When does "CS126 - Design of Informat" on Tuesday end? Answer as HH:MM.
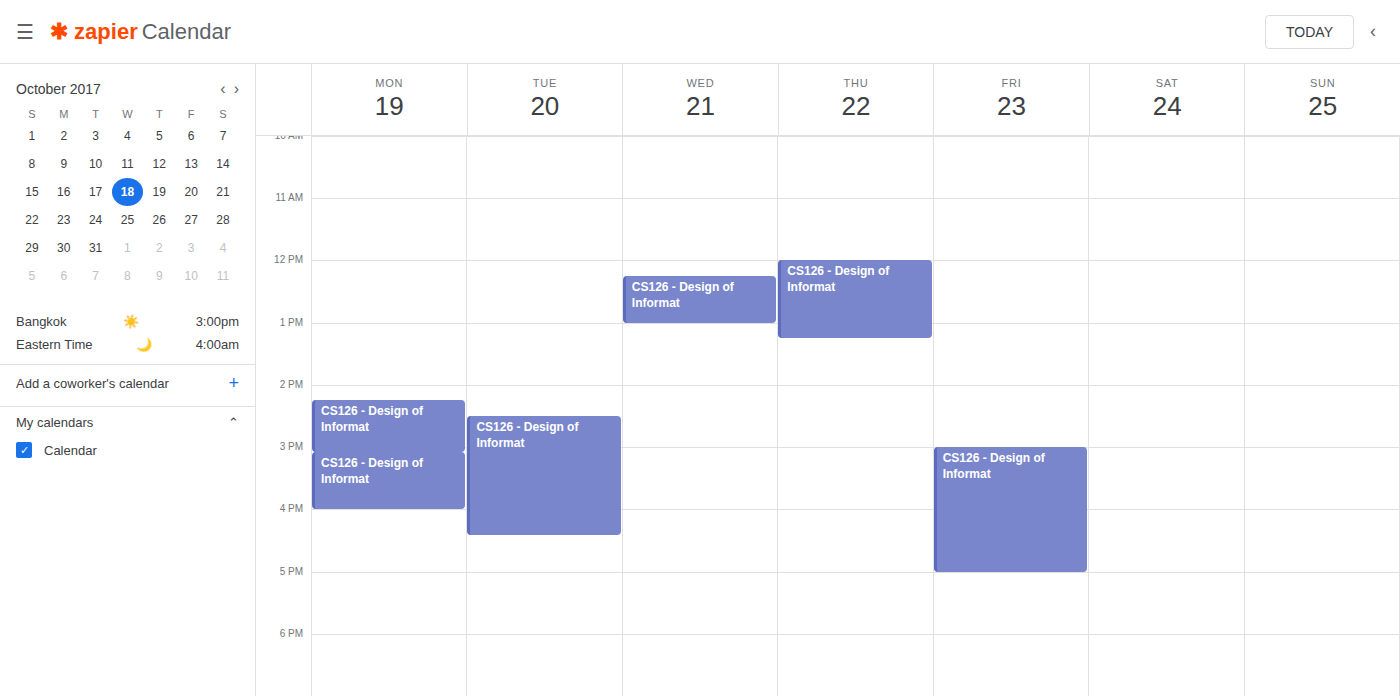
16:25